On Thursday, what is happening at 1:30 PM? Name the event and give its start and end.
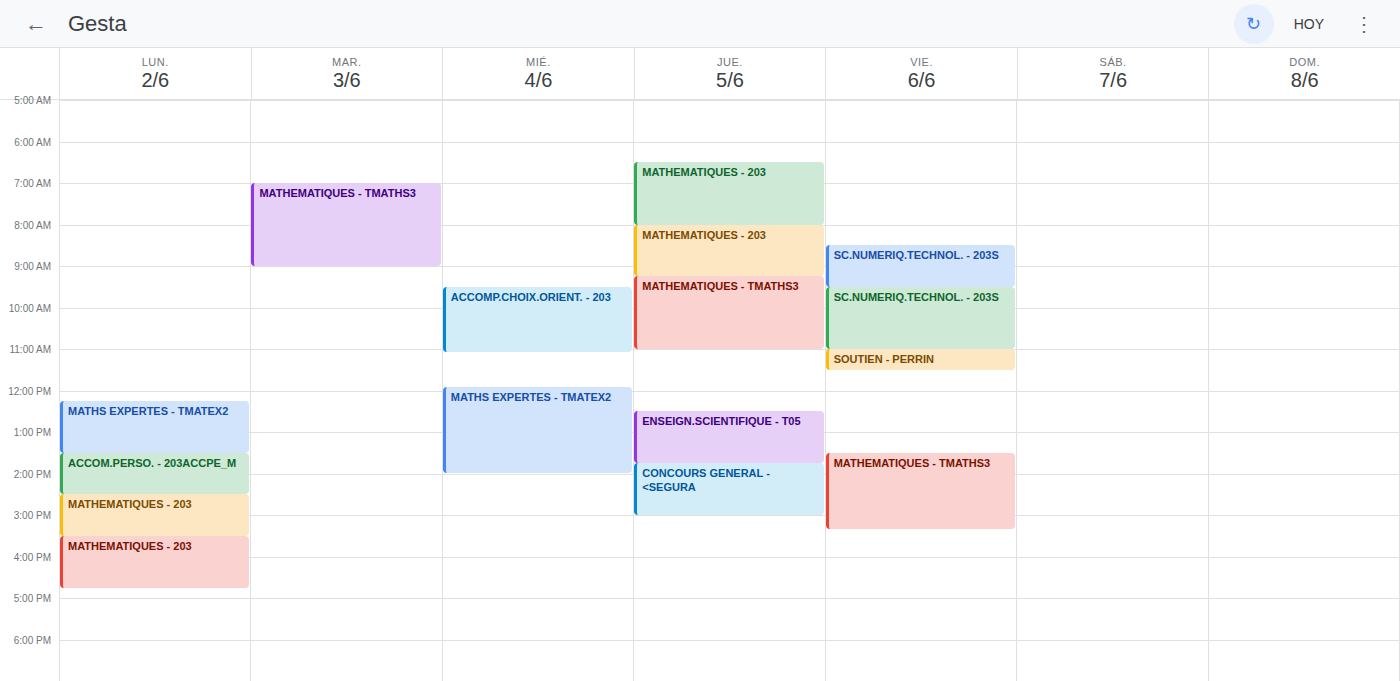
"ENSEIGN.SCIENTIFIQUE - T05", 12:30 PM to 1:45 PM